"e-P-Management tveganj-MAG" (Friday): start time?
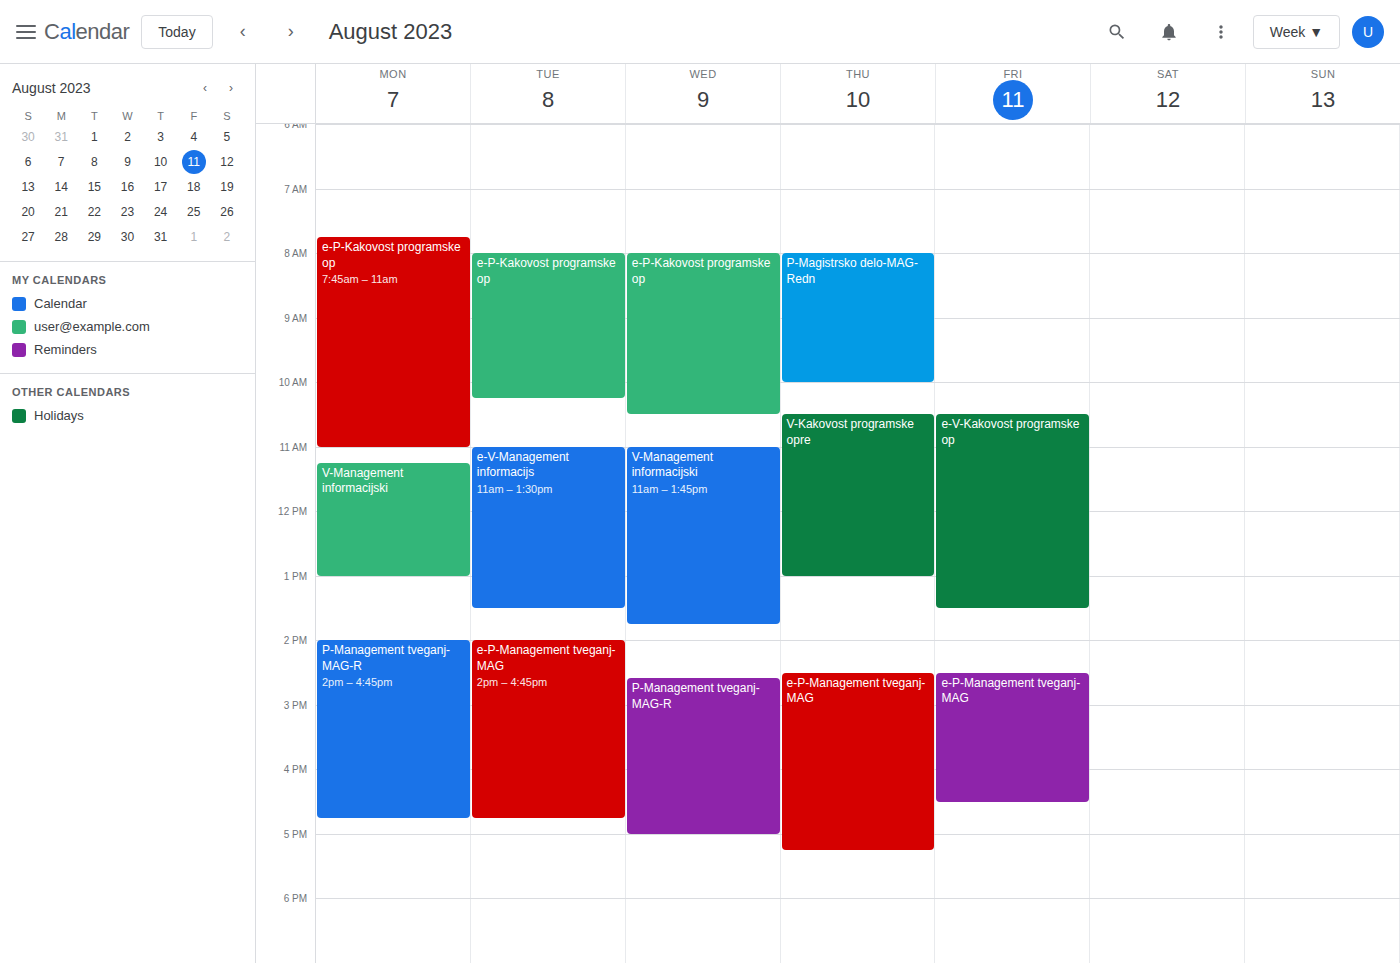
2:30 PM